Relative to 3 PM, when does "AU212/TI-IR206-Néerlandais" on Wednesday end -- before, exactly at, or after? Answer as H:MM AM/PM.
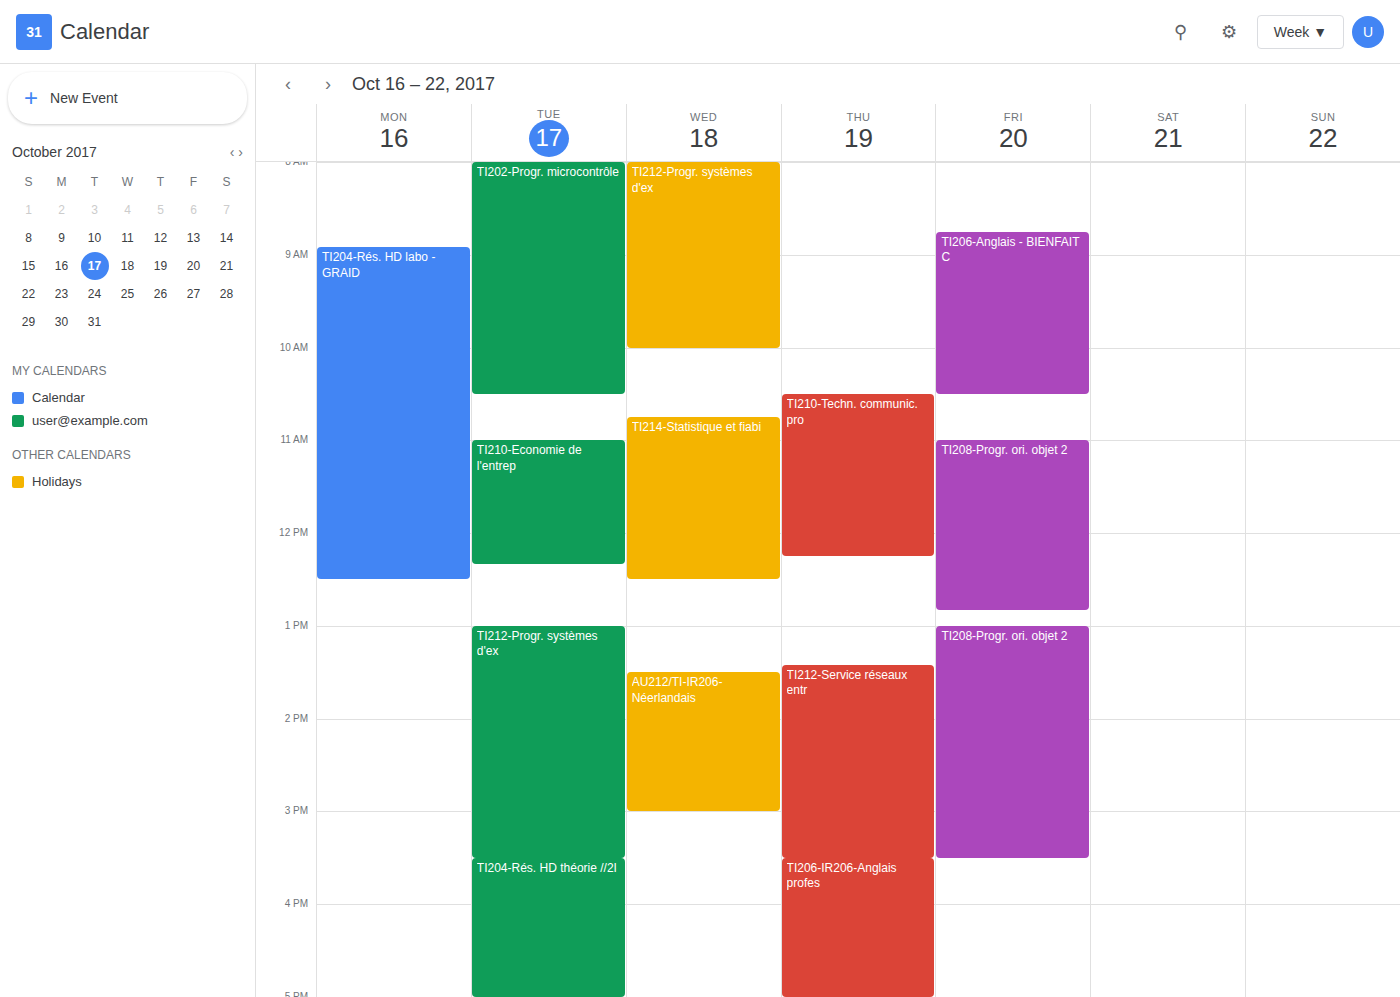
3:00 PM -- exactly at 3 PM, on the 3 PM line.